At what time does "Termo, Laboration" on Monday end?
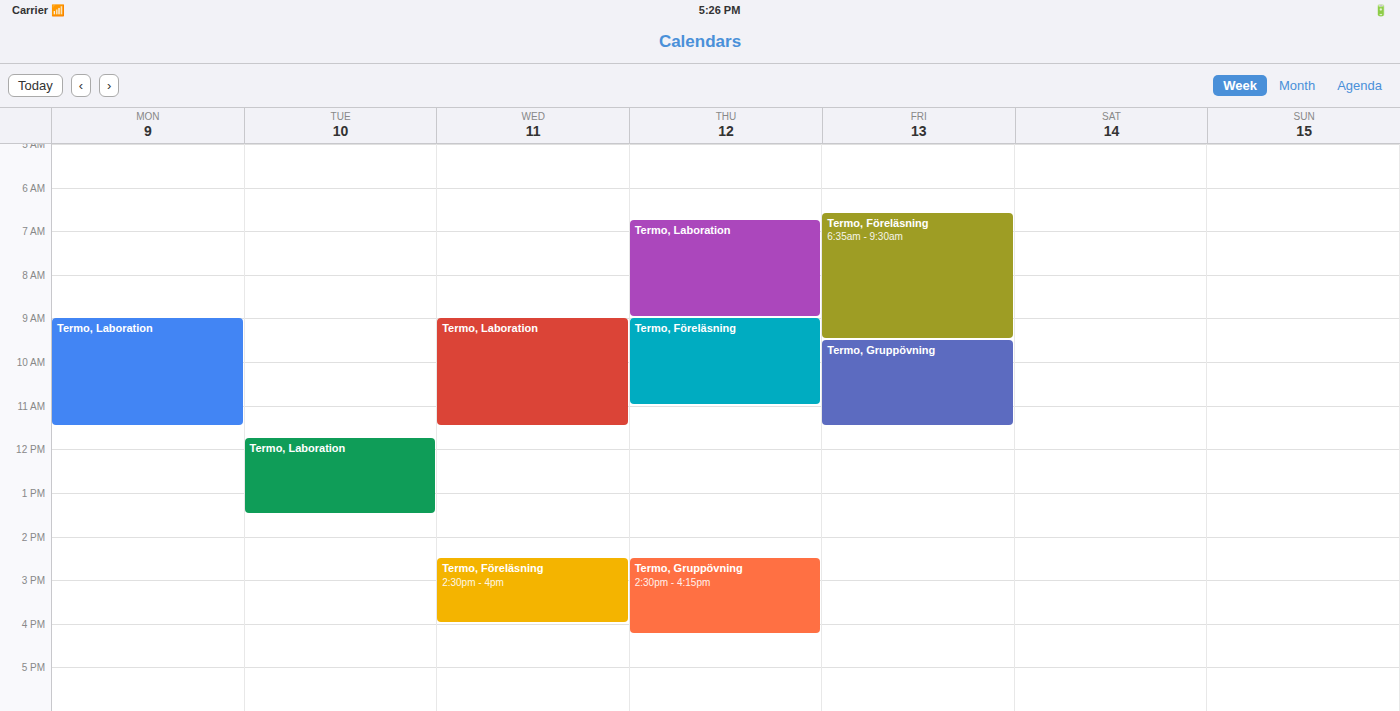
11:30 AM